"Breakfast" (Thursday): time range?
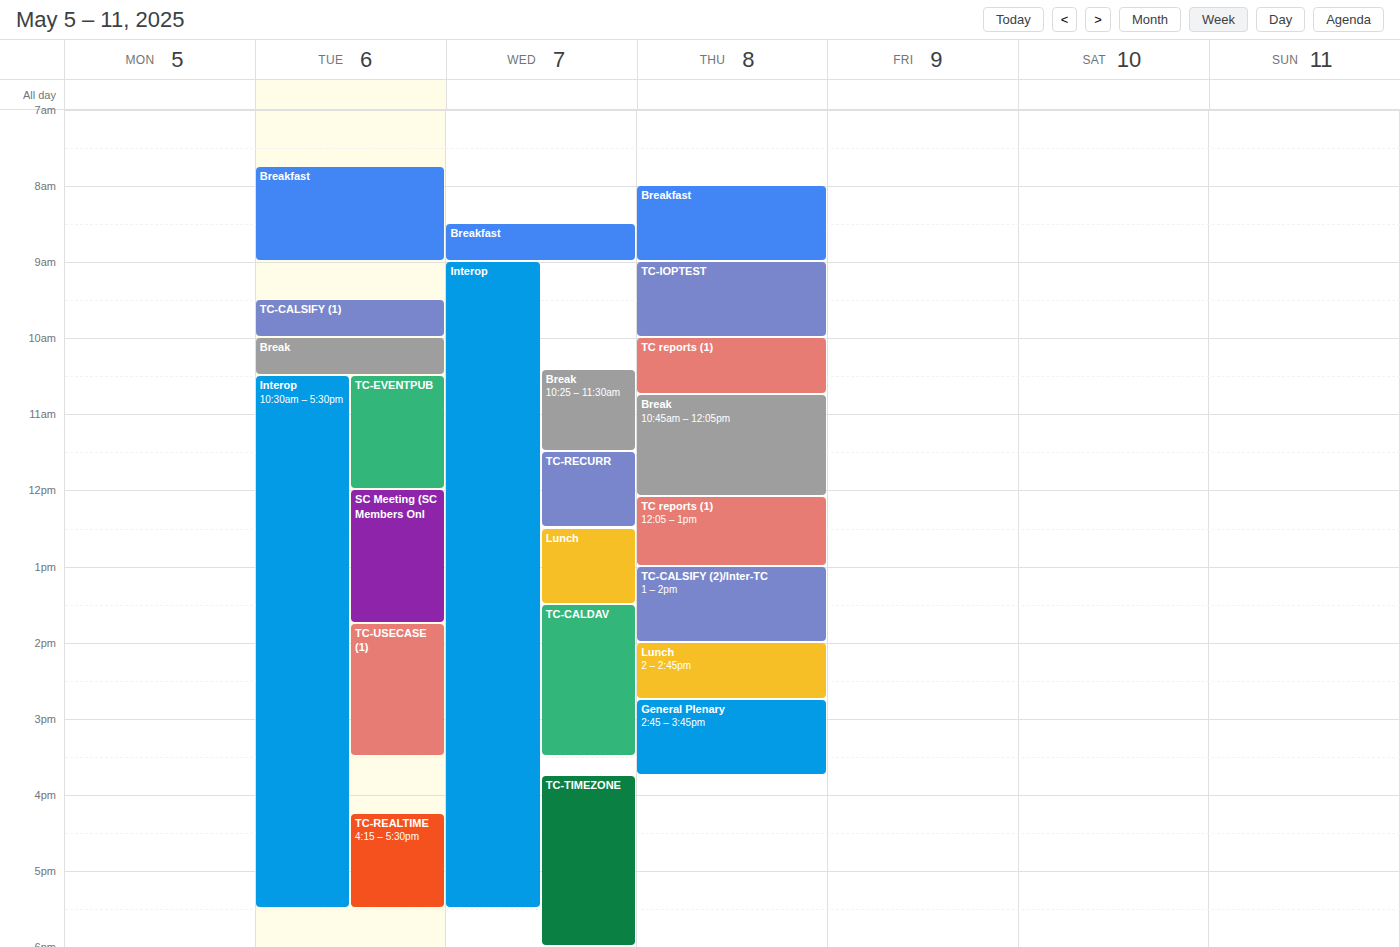
8:00 AM to 9:00 AM